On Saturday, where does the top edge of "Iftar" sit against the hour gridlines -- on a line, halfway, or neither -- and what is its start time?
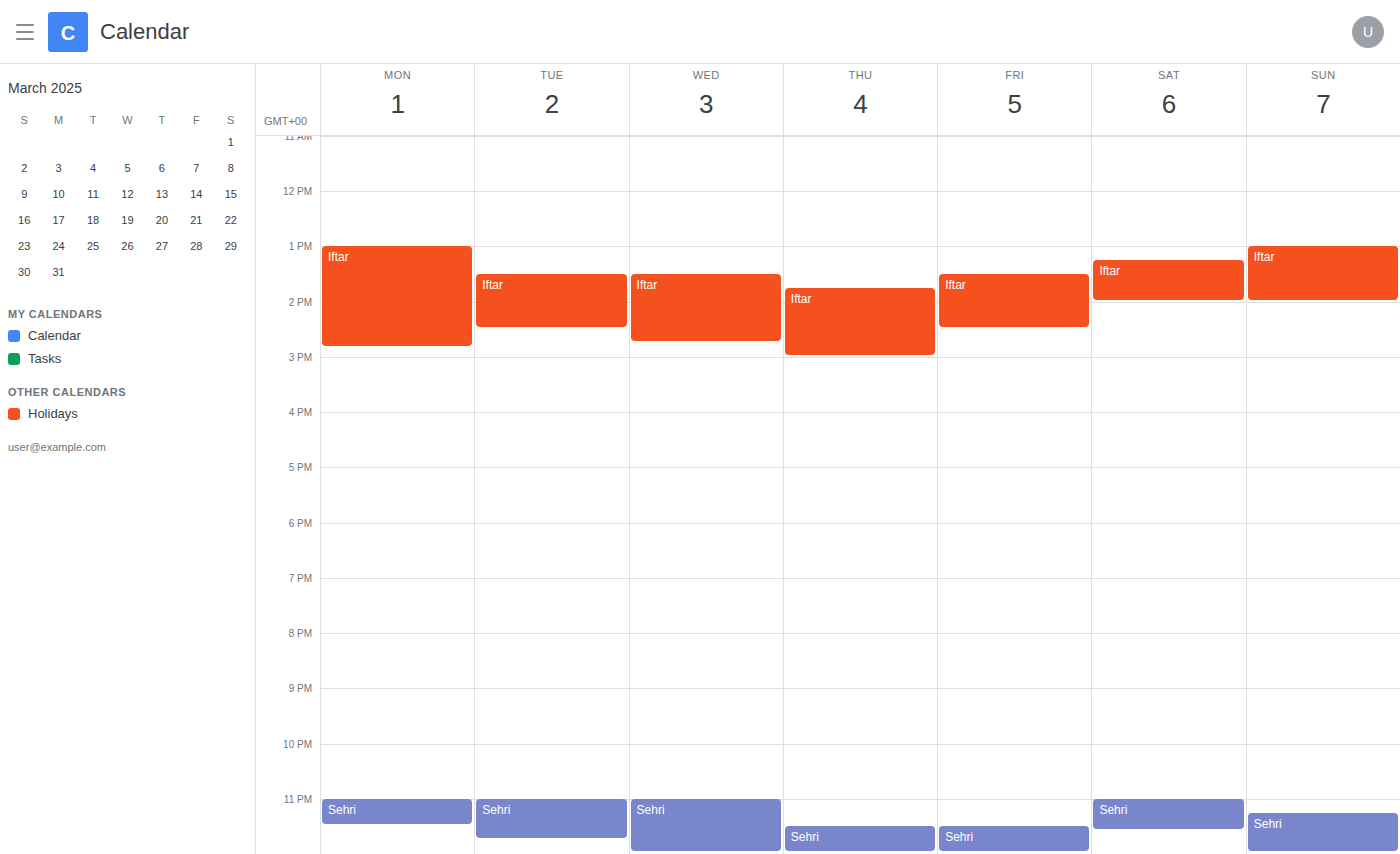
1:15 PM -- neither: a quarter of the way from the 1 PM line to the 2 PM line.